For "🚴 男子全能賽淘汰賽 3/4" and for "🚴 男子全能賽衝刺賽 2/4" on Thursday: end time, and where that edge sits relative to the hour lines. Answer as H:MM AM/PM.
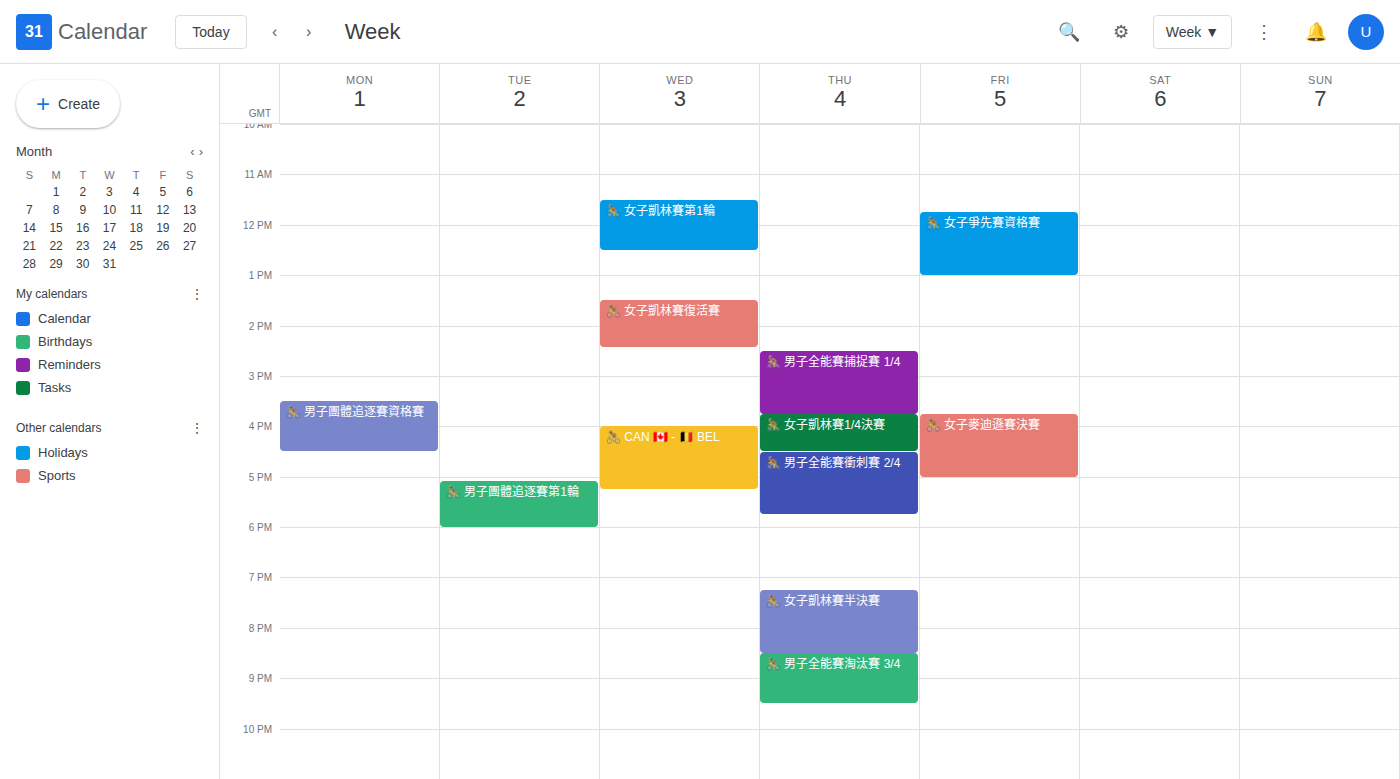
"🚴 男子全能賽淘汰賽 3/4": 9:30 PM, halfway between the 9 PM and 10 PM lines. "🚴 男子全能賽衝刺賽 2/4": 5:45 PM, neither: three quarters of the way from the 5 PM line to the 6 PM line.